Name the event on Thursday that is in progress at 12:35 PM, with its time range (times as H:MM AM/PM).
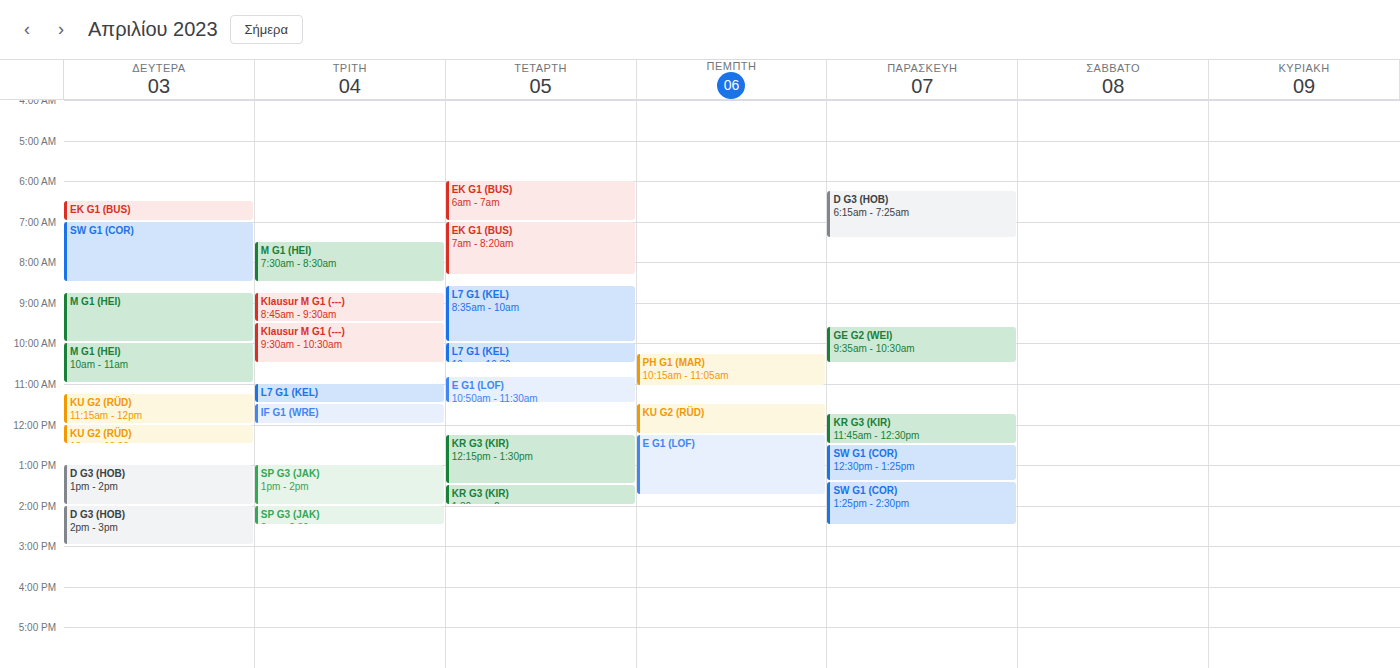
"E G1 (LOF)", 12:15 PM to 1:45 PM